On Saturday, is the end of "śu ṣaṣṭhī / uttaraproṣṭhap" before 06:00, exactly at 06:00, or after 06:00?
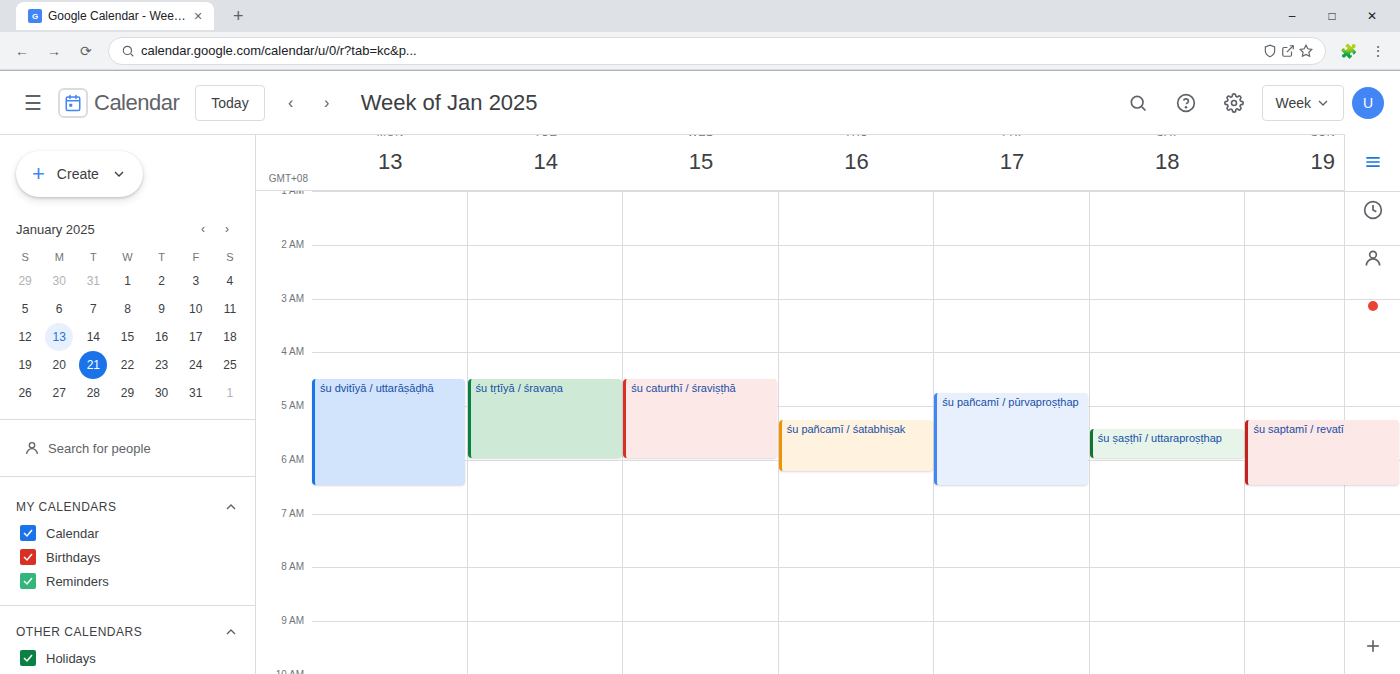
06:00 -- exactly at 06:00, on the 06:00 line.